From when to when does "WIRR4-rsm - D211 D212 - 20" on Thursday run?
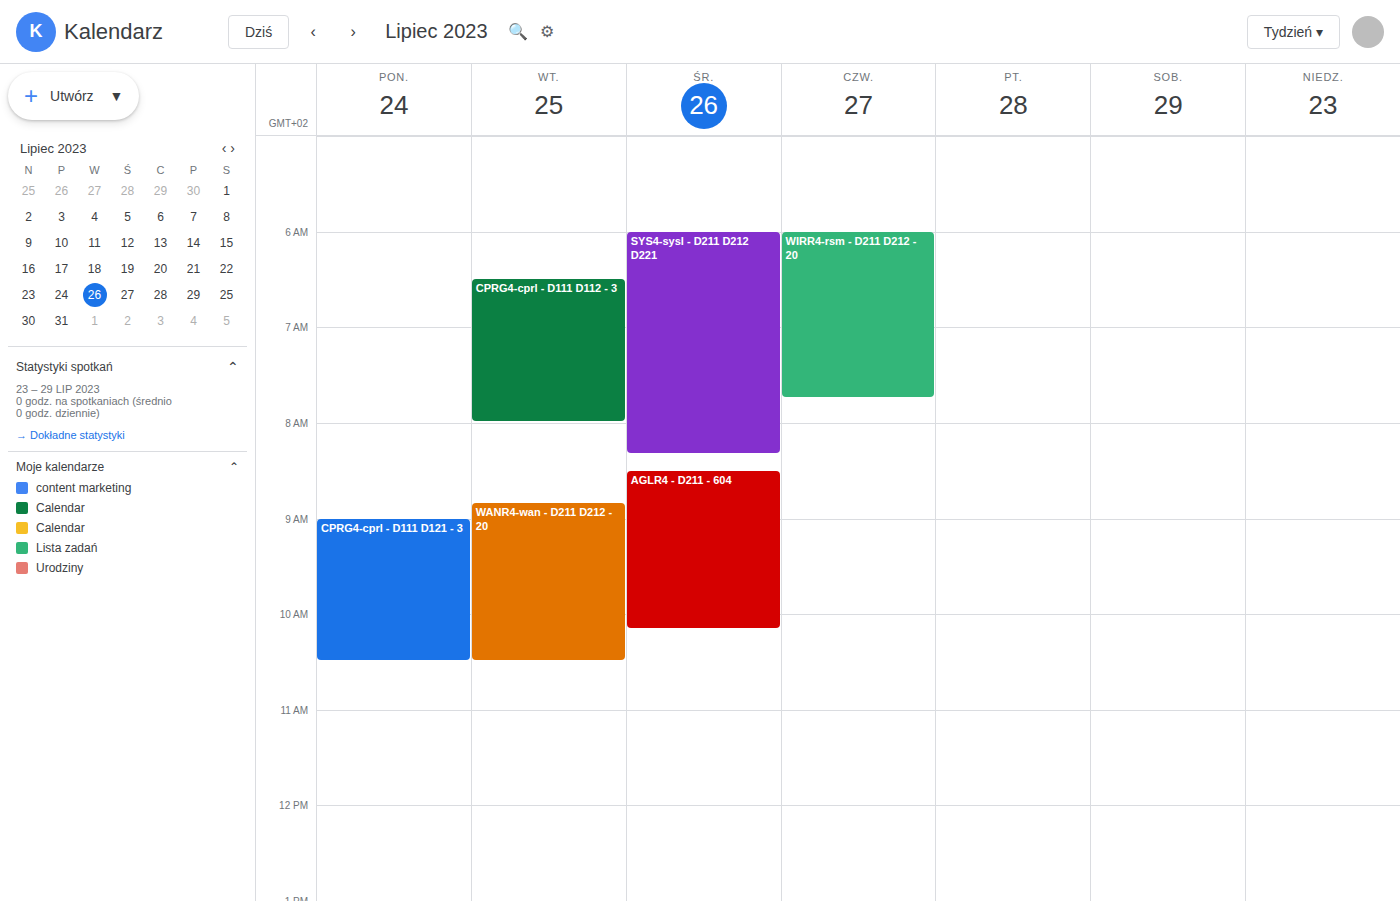
6:00 AM to 7:45 AM